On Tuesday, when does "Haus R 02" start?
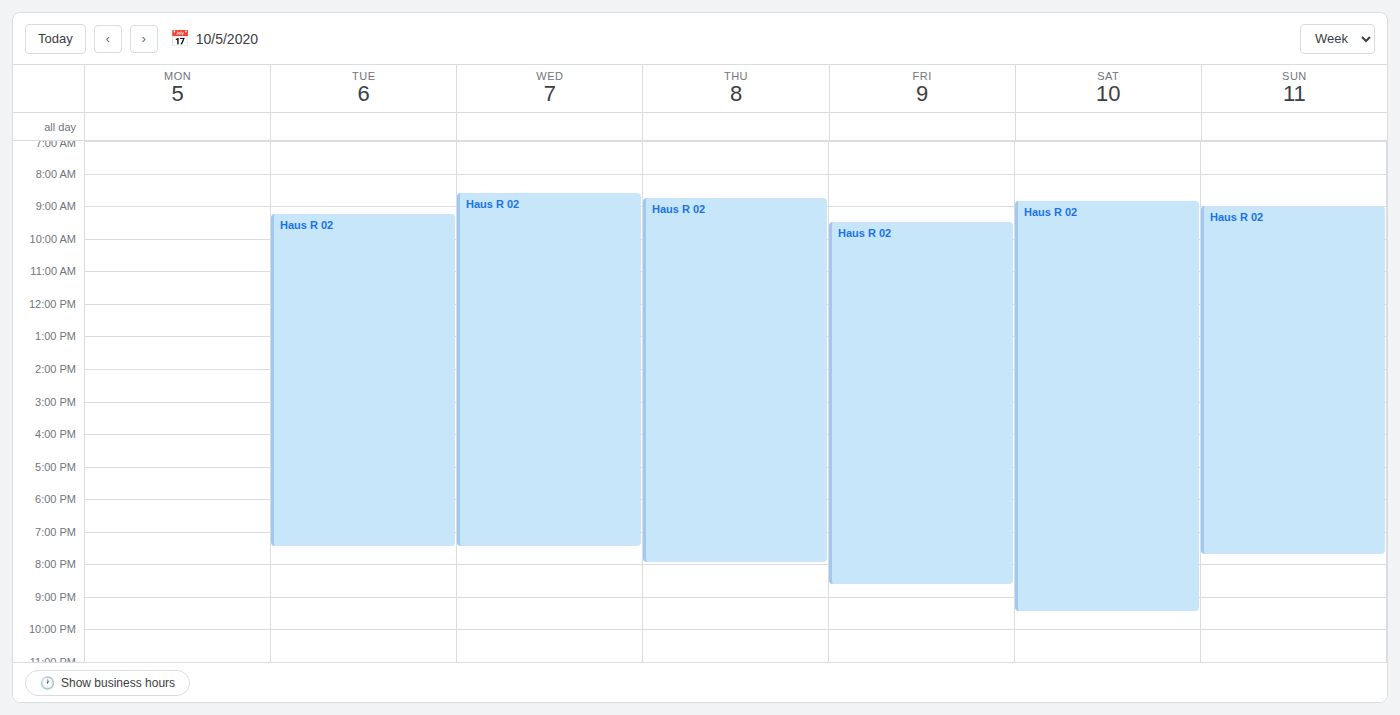
9:15 AM